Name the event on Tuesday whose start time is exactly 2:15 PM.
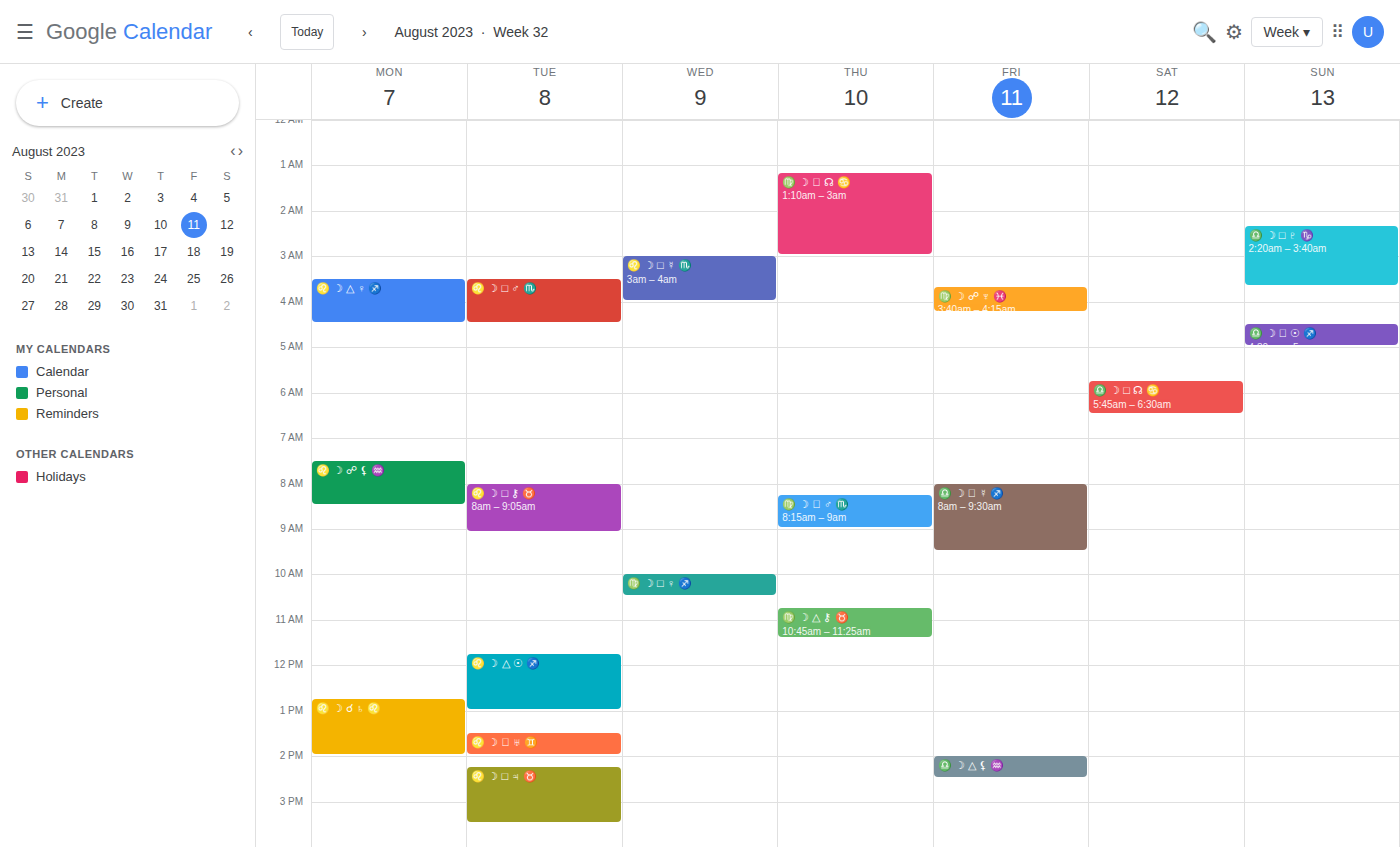
"♌️ ☽ □ ♃ ♉️"